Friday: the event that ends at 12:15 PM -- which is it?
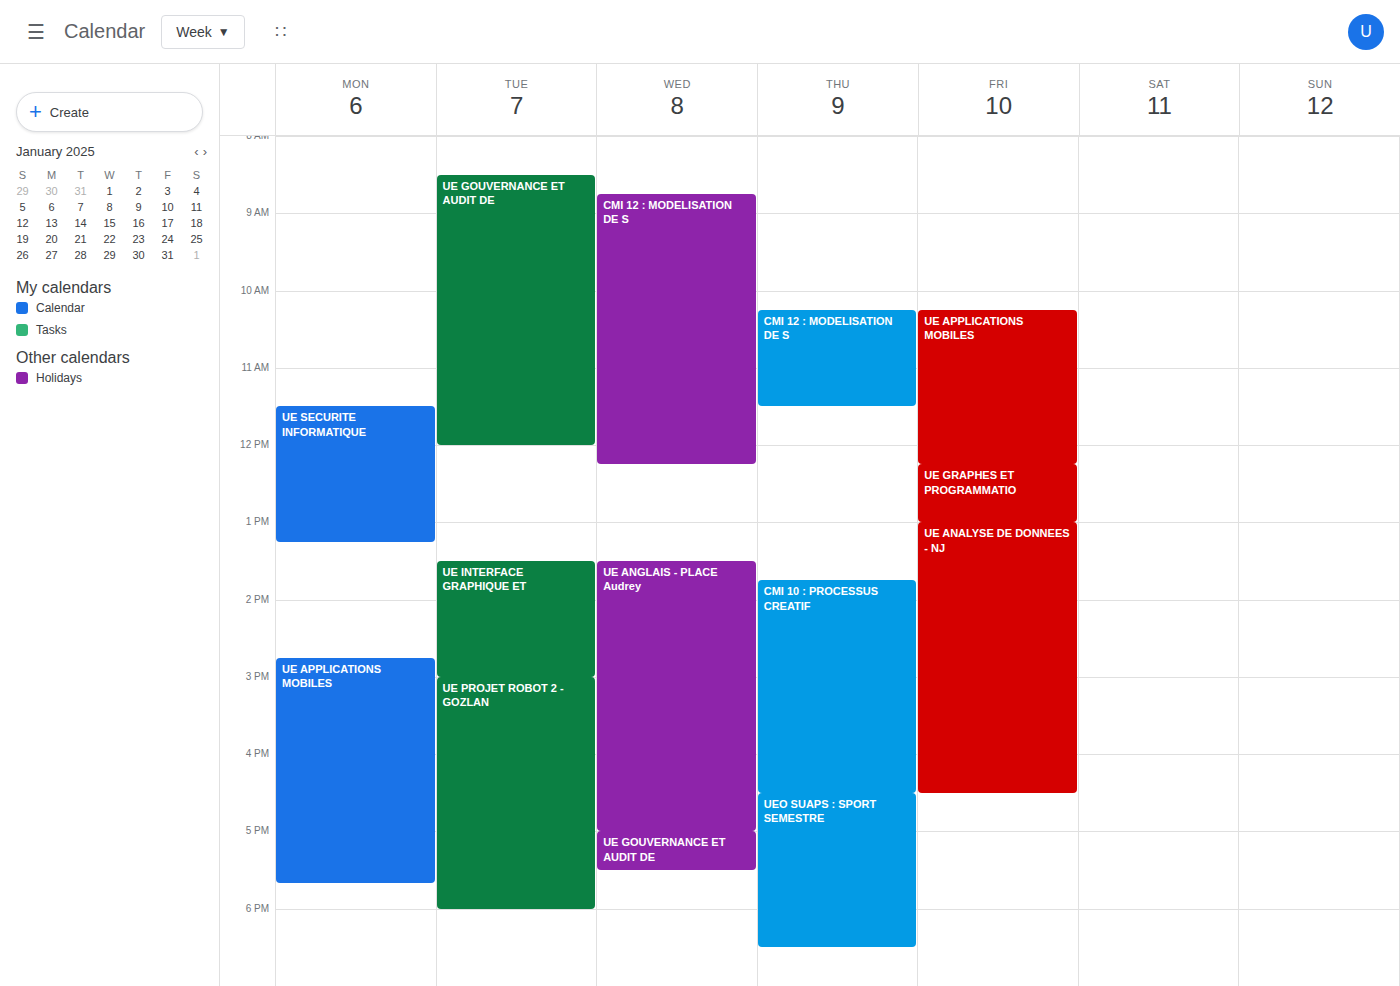
"UE APPLICATIONS MOBILES"